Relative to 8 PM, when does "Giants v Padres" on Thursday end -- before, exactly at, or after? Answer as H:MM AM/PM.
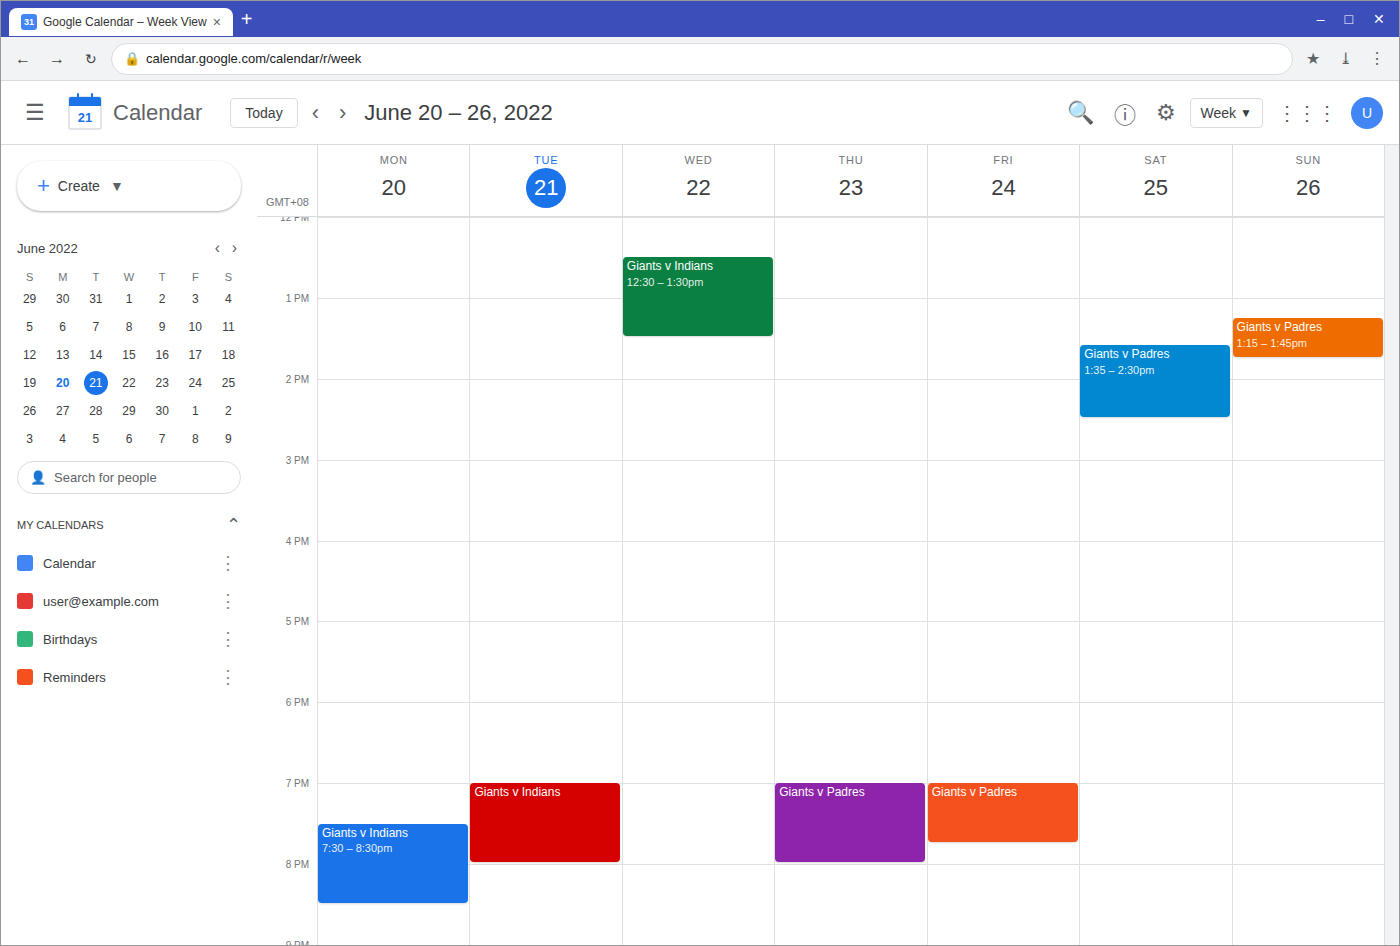
8:00 PM -- exactly at 8 PM, on the 8 PM line.